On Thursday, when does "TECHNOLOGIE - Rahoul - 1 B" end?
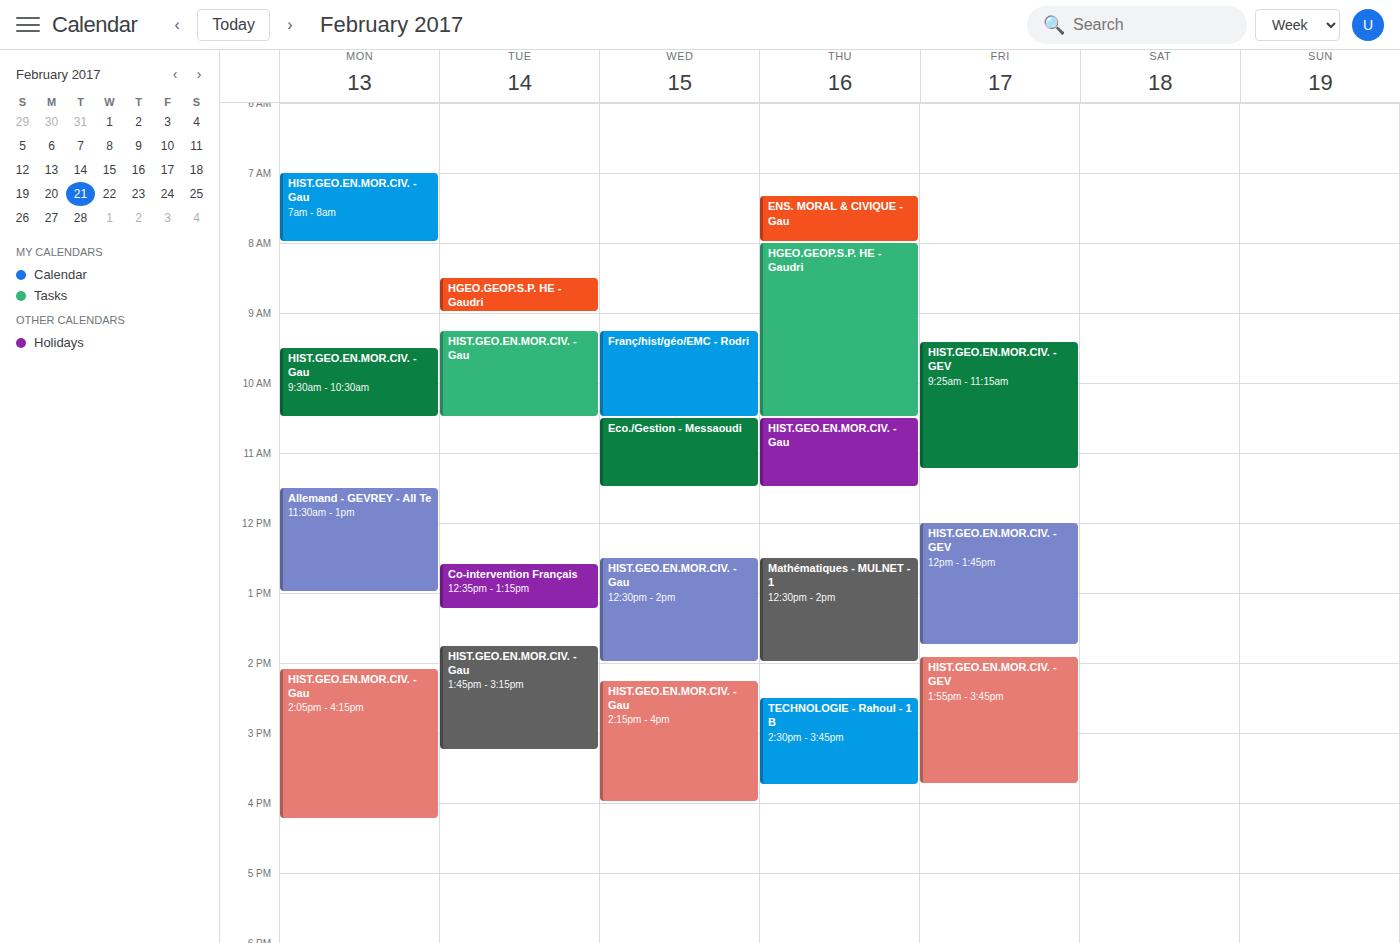
3:45 PM